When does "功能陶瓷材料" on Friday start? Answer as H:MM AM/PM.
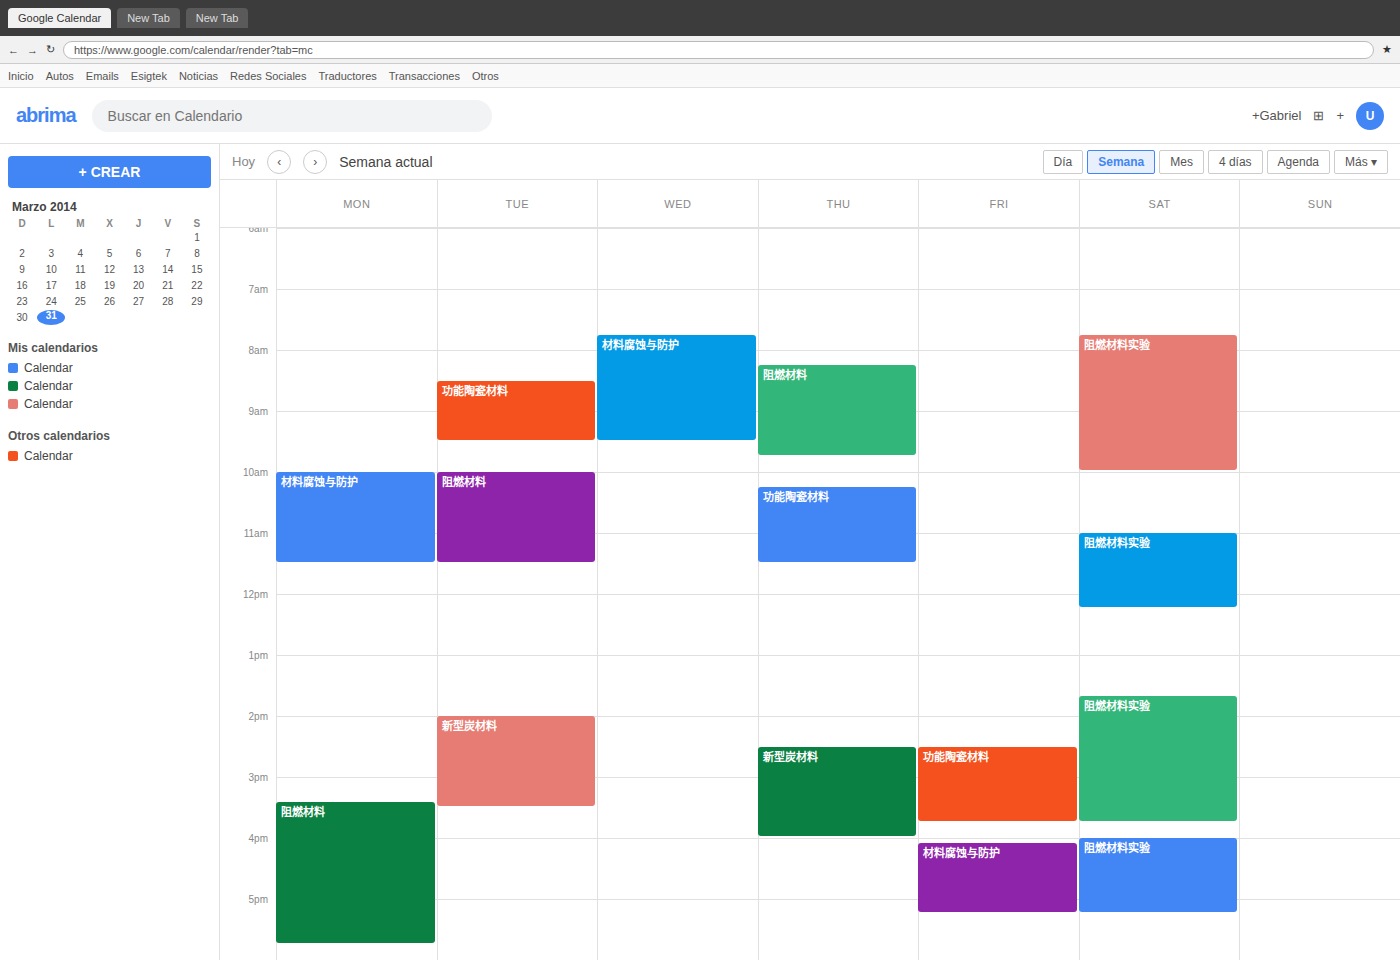
2:30 PM